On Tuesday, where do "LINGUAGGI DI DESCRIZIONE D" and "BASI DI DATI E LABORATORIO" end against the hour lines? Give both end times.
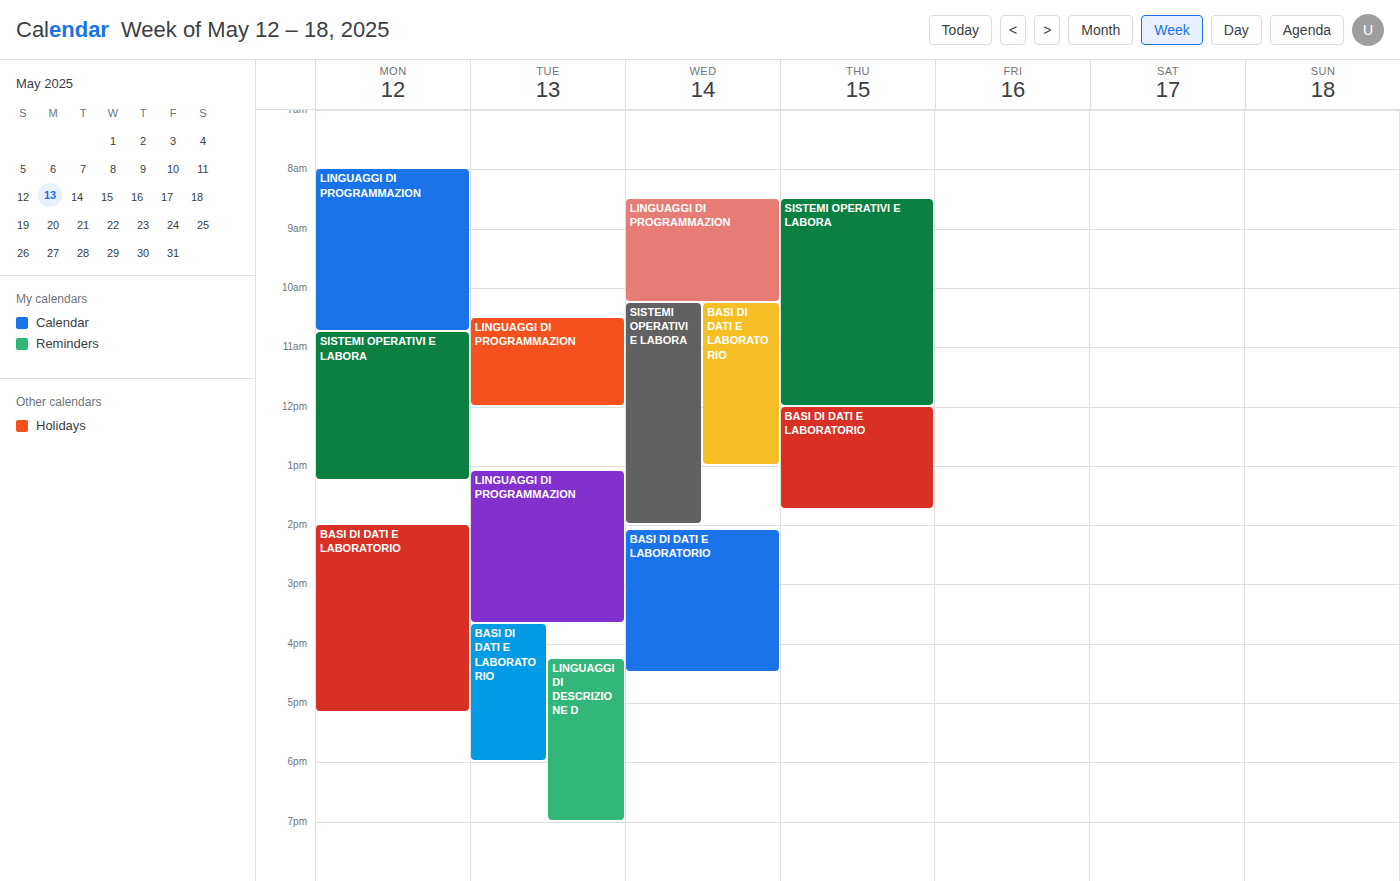
"LINGUAGGI DI DESCRIZIONE D": 7:00 PM, exactly on the 7 PM line. "BASI DI DATI E LABORATORIO": 6:00 PM, exactly on the 6 PM line.